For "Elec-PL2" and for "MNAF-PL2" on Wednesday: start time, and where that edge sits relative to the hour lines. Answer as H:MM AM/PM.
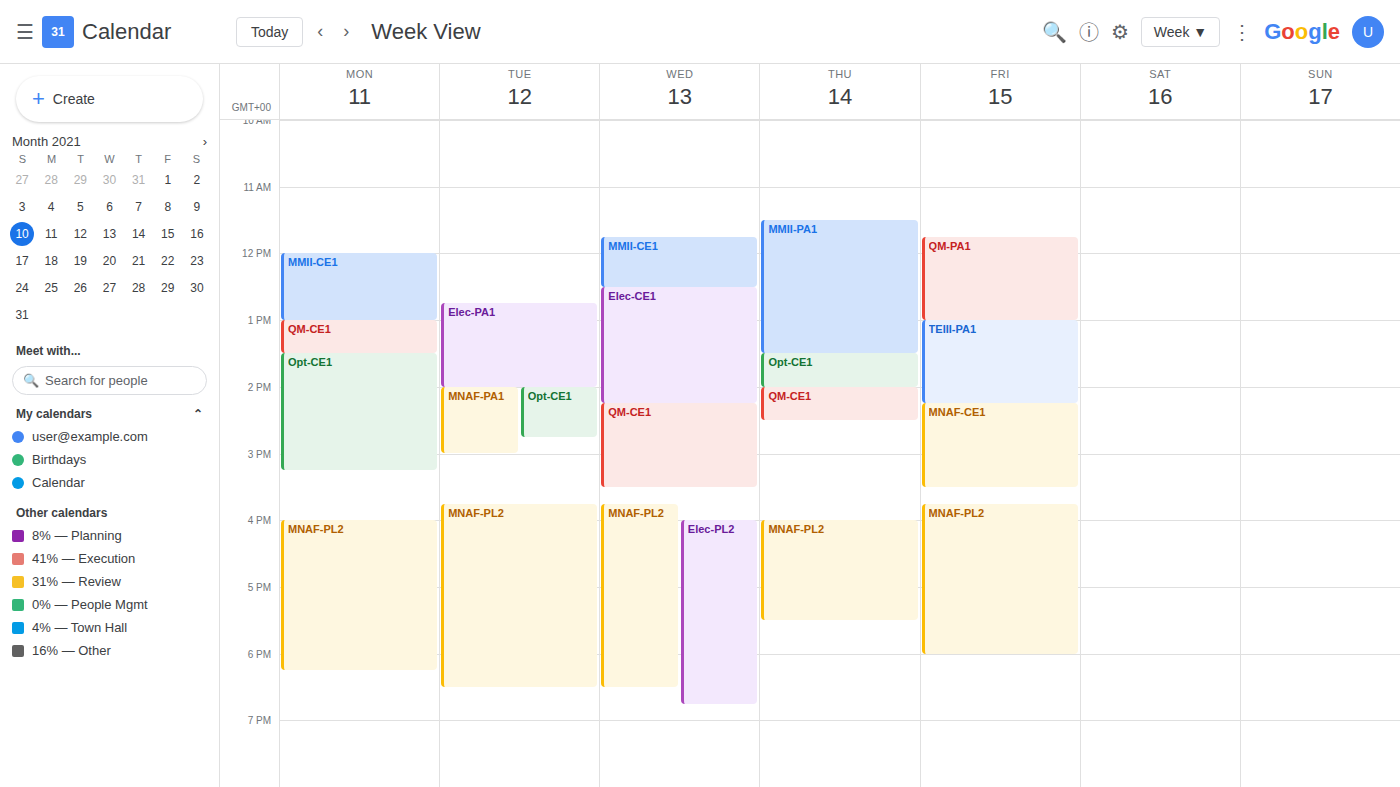
"Elec-PL2": 4:00 PM, exactly on the 4 PM line. "MNAF-PL2": 3:45 PM, neither: three quarters of the way from the 3 PM line to the 4 PM line.